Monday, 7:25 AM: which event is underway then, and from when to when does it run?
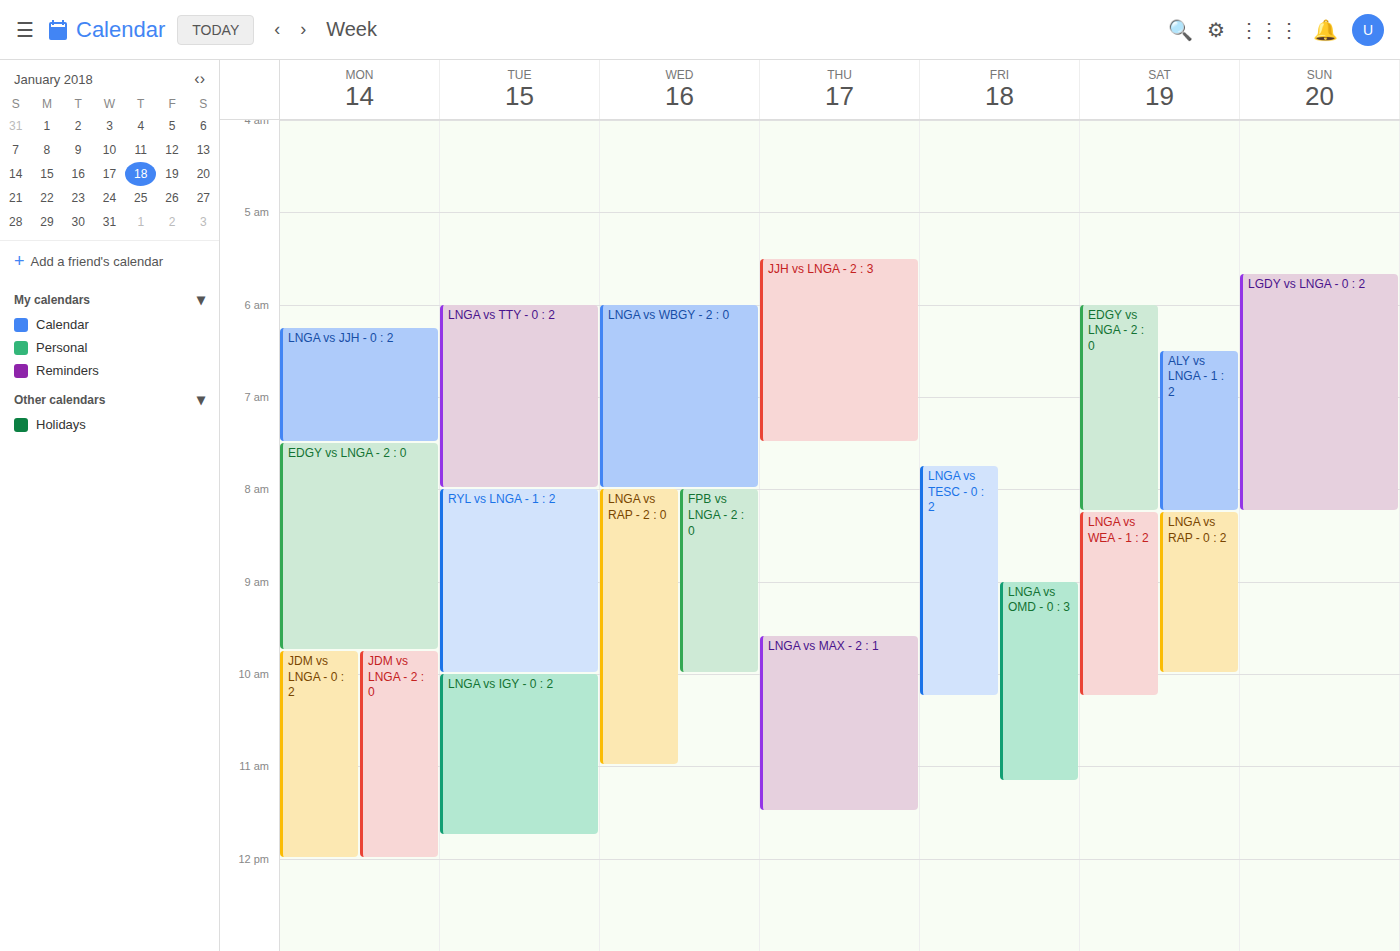
"LNGA vs JJH - 0 : 2", 6:15 AM to 7:30 AM